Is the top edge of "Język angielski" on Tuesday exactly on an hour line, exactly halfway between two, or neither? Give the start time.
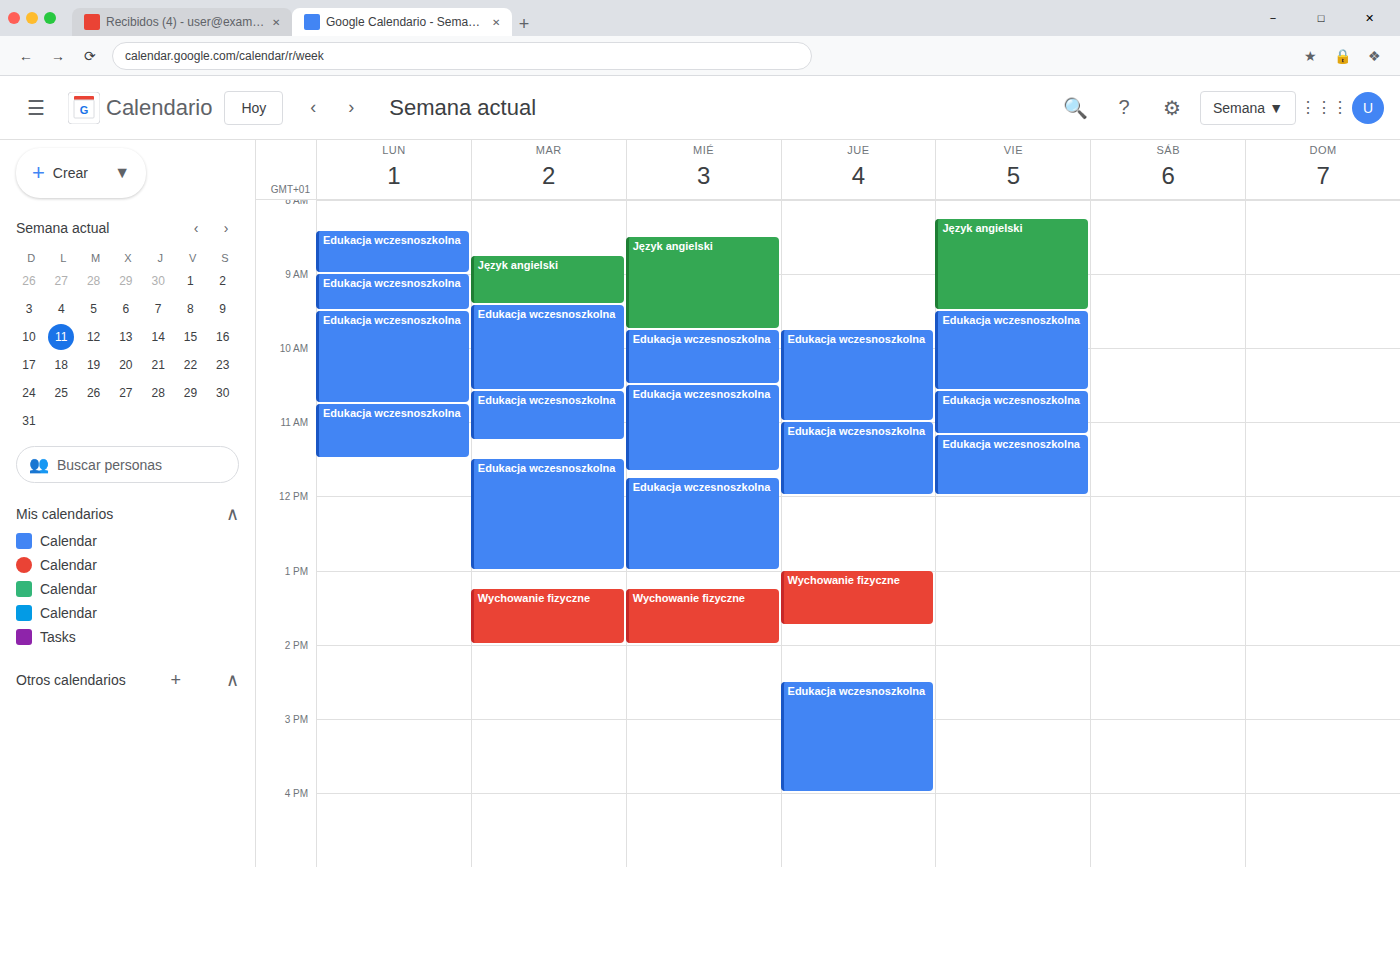
8:45 AM -- neither: three quarters of the way from the 8 AM line to the 9 AM line.